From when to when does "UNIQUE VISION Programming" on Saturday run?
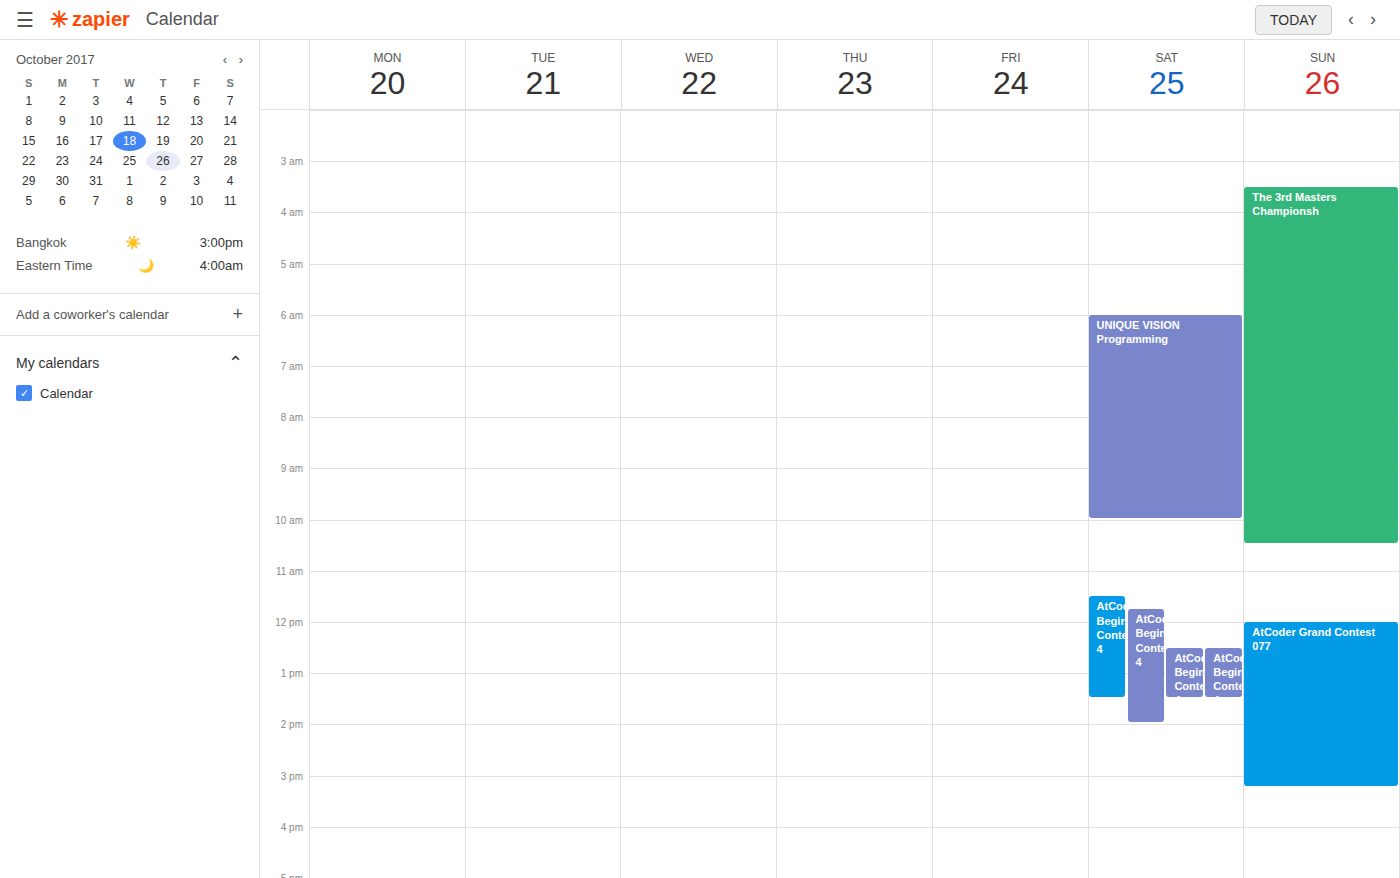
6:00 AM to 10:00 AM